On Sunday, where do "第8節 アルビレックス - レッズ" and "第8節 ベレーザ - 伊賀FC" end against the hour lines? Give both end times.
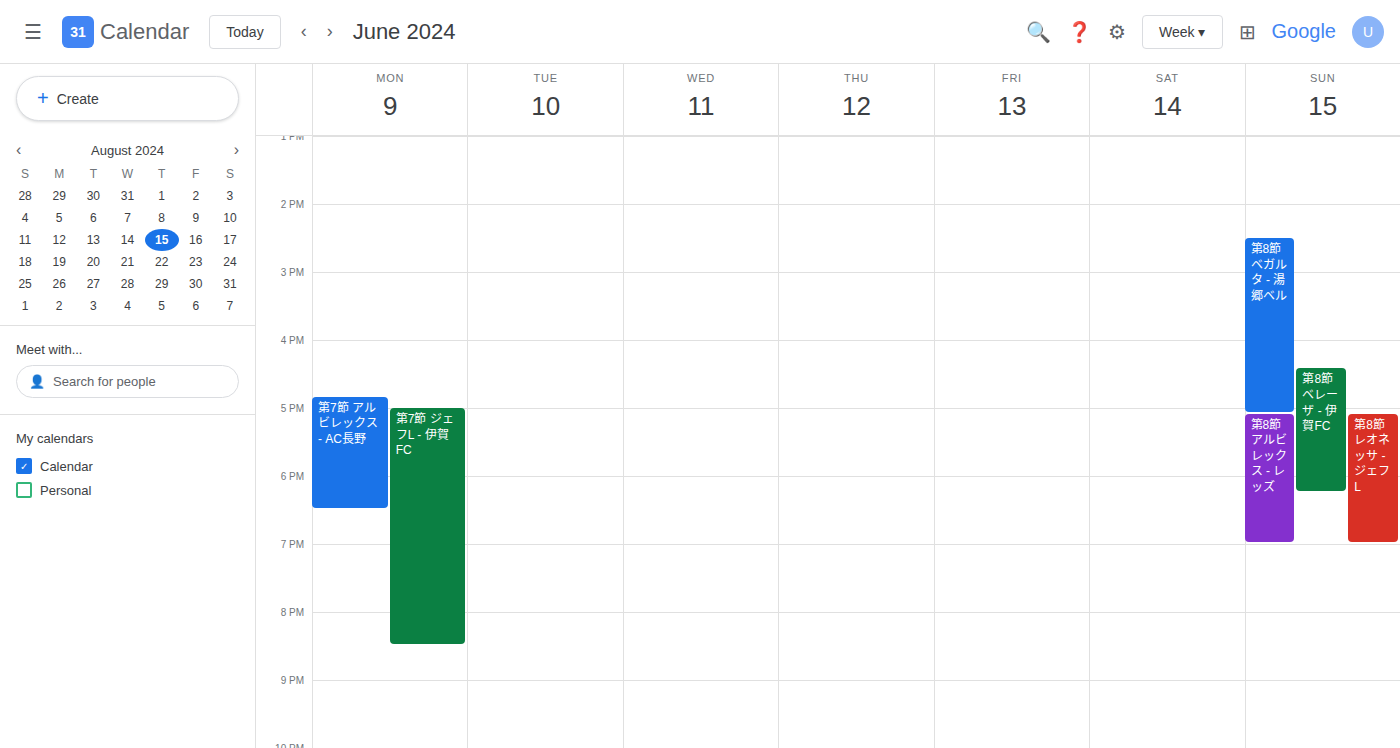
"第8節 アルビレックス - レッズ": 19:00, exactly on the 19:00 line. "第8節 ベレーザ - 伊賀FC": 18:15, neither: a quarter of the way from the 18:00 line to the 19:00 line.